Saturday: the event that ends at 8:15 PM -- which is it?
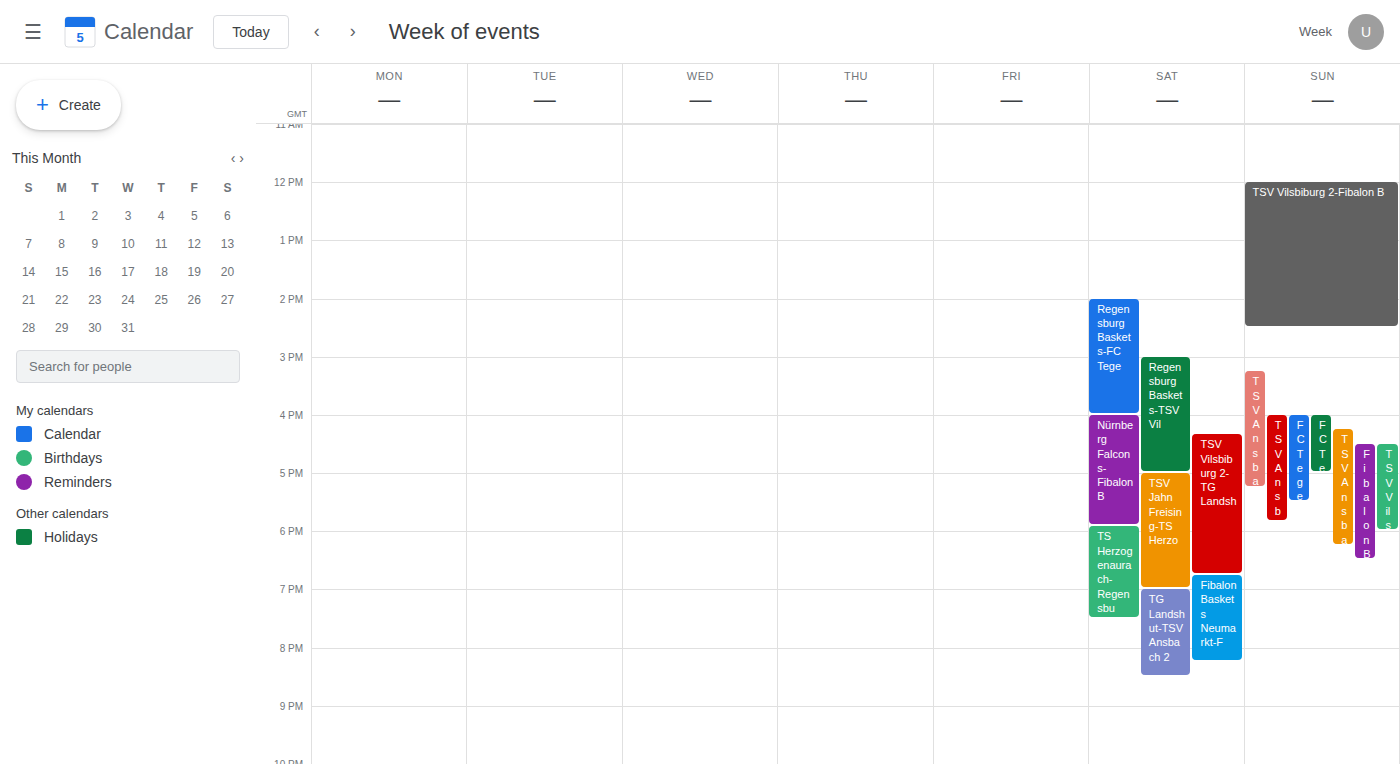
"Fibalon Baskets Neumarkt-F"